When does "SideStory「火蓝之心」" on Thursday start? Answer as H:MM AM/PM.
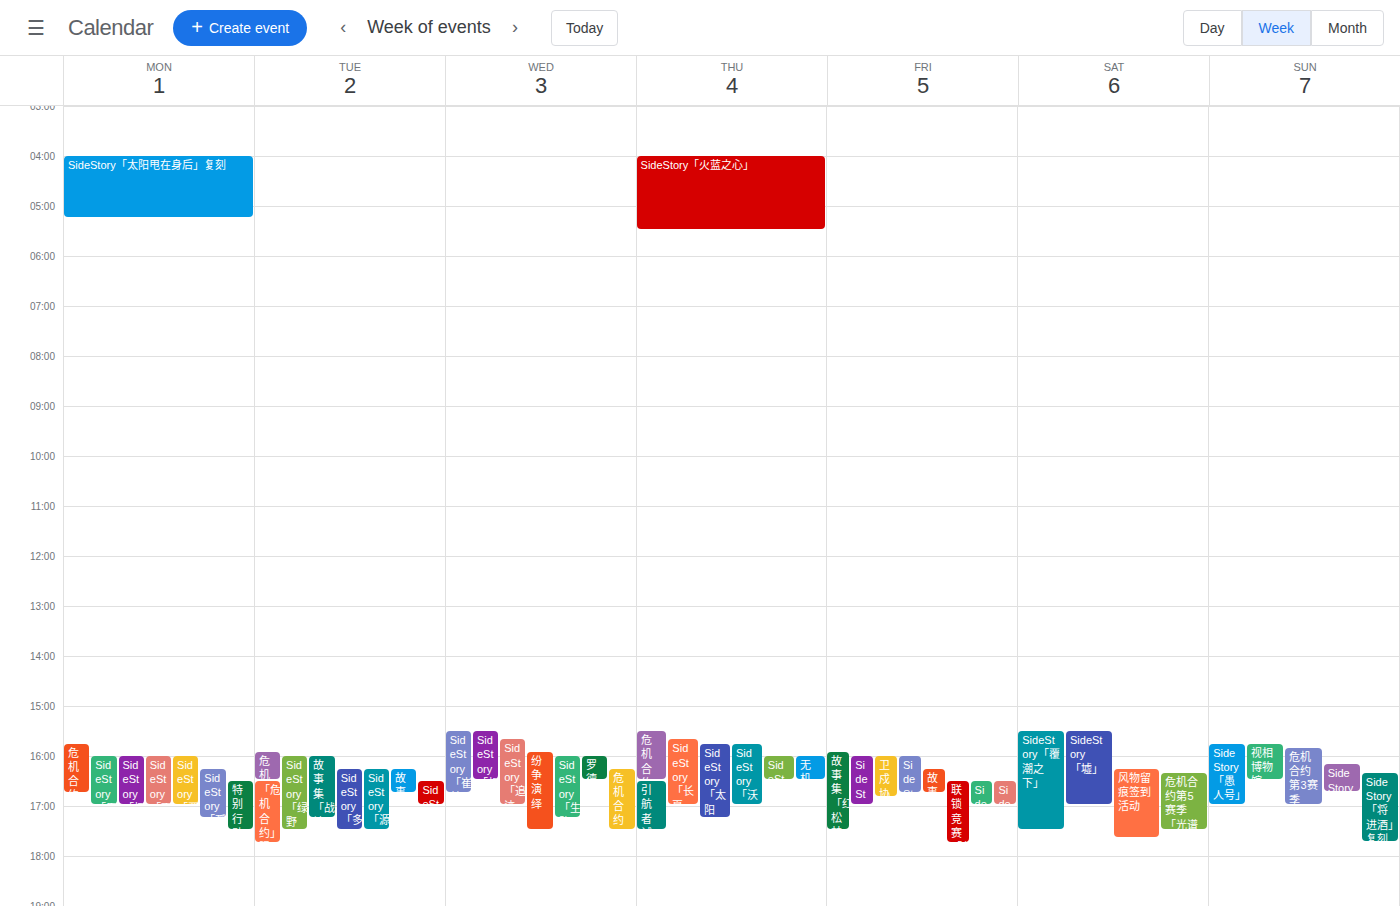
4:00 AM